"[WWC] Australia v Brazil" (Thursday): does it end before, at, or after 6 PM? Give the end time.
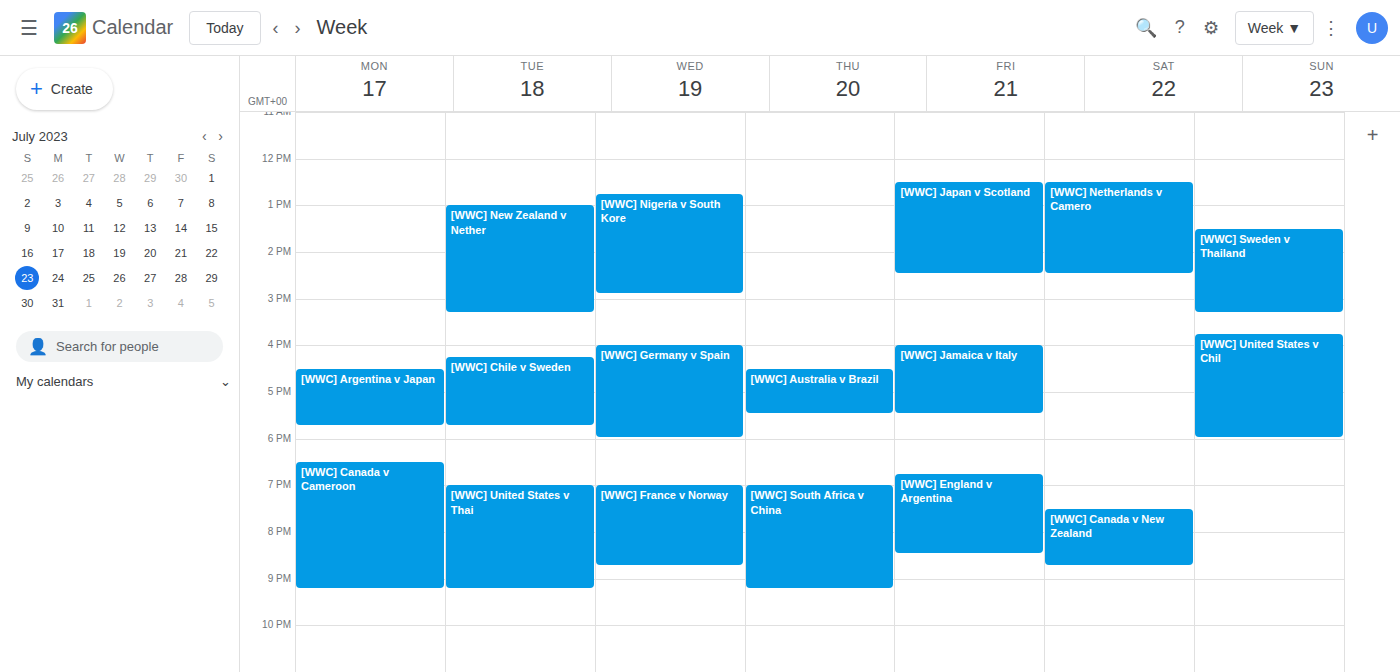
5:30 PM -- before 6 PM, 30 minutes above the 6 PM line.